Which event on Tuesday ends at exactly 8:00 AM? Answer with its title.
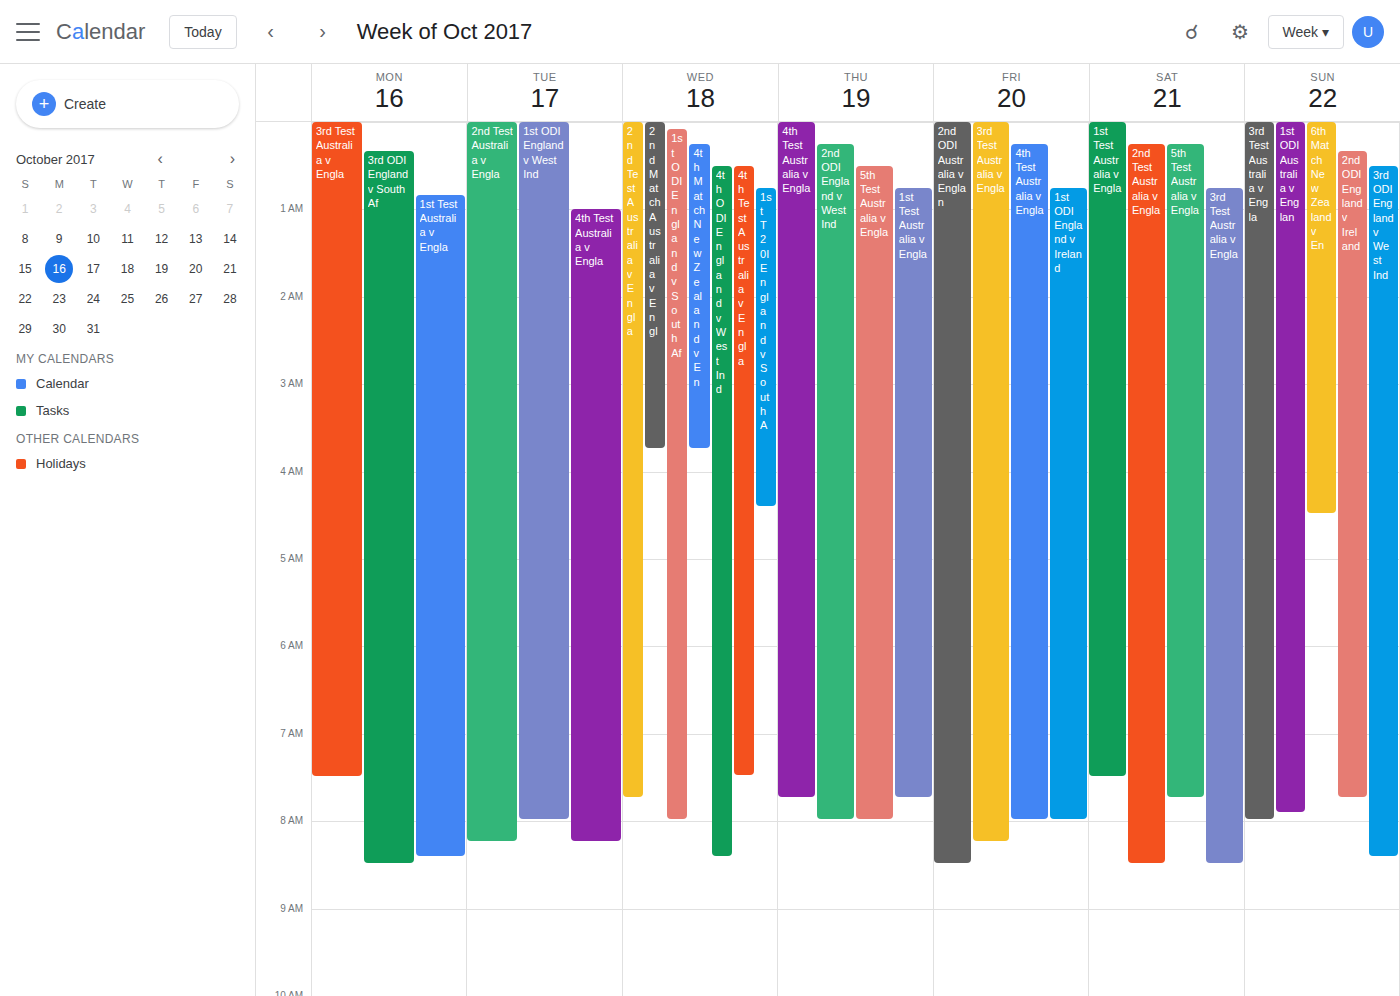
"1st ODI England v West Ind"